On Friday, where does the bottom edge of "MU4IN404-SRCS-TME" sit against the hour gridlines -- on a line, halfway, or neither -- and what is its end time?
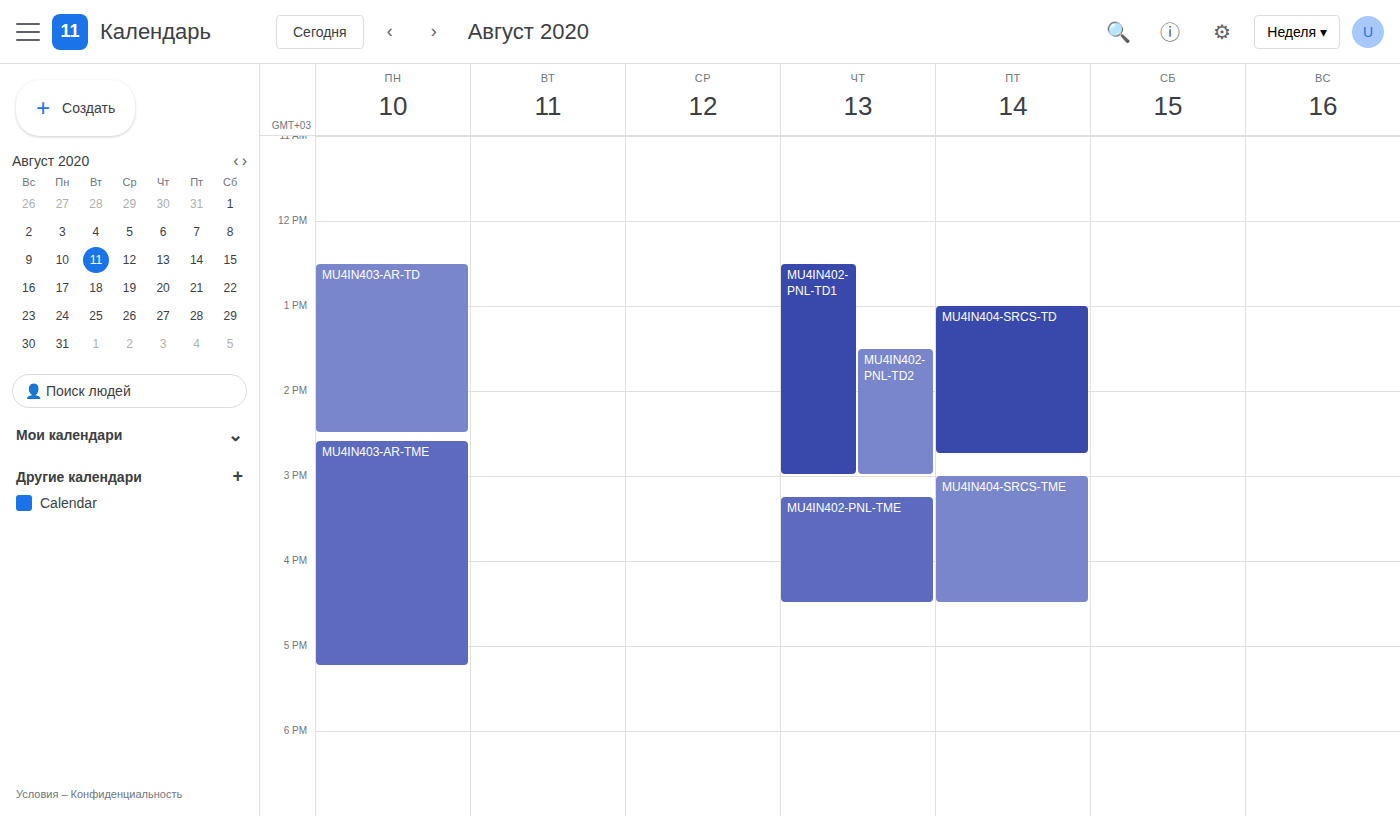
16:30 -- halfway between the 16:00 and 17:00 lines.